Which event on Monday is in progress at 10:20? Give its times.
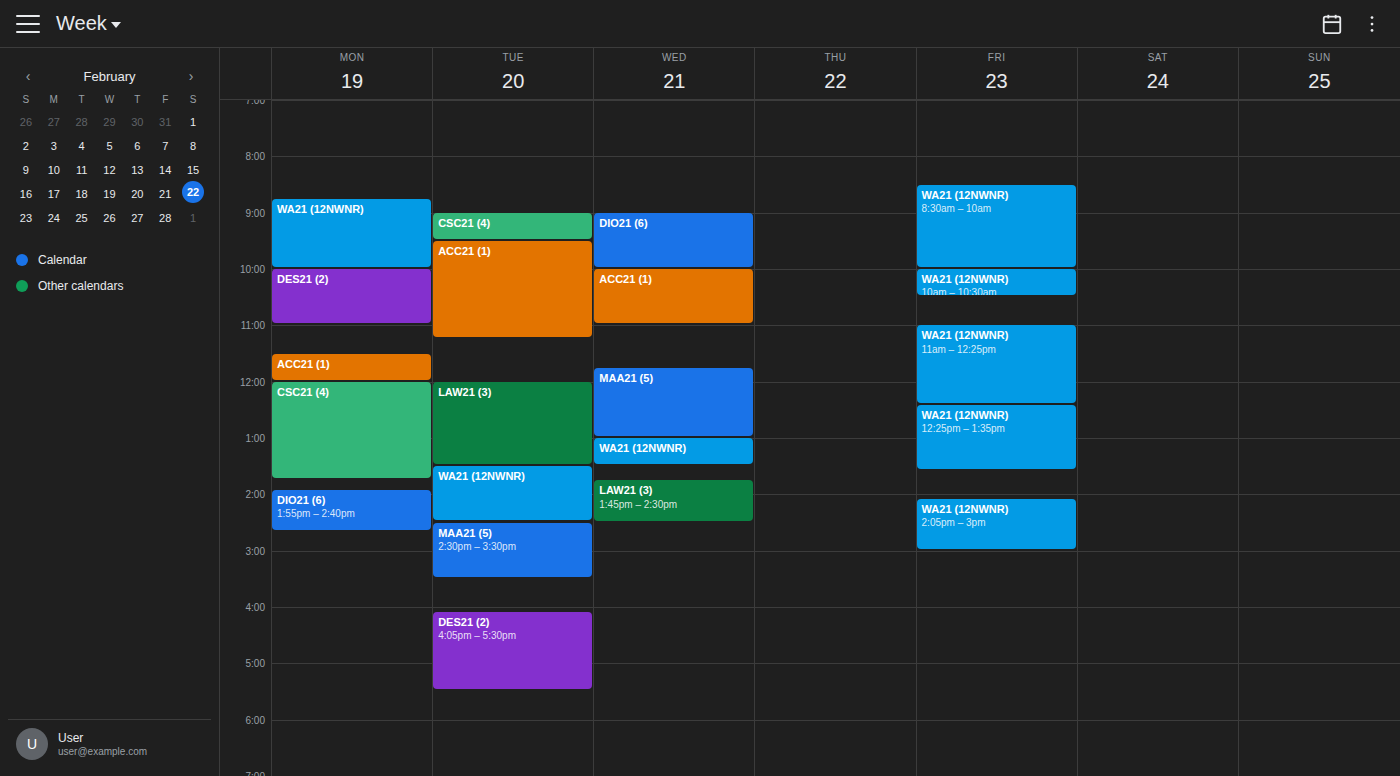
"DES21 (2)", 10:00 to 11:00